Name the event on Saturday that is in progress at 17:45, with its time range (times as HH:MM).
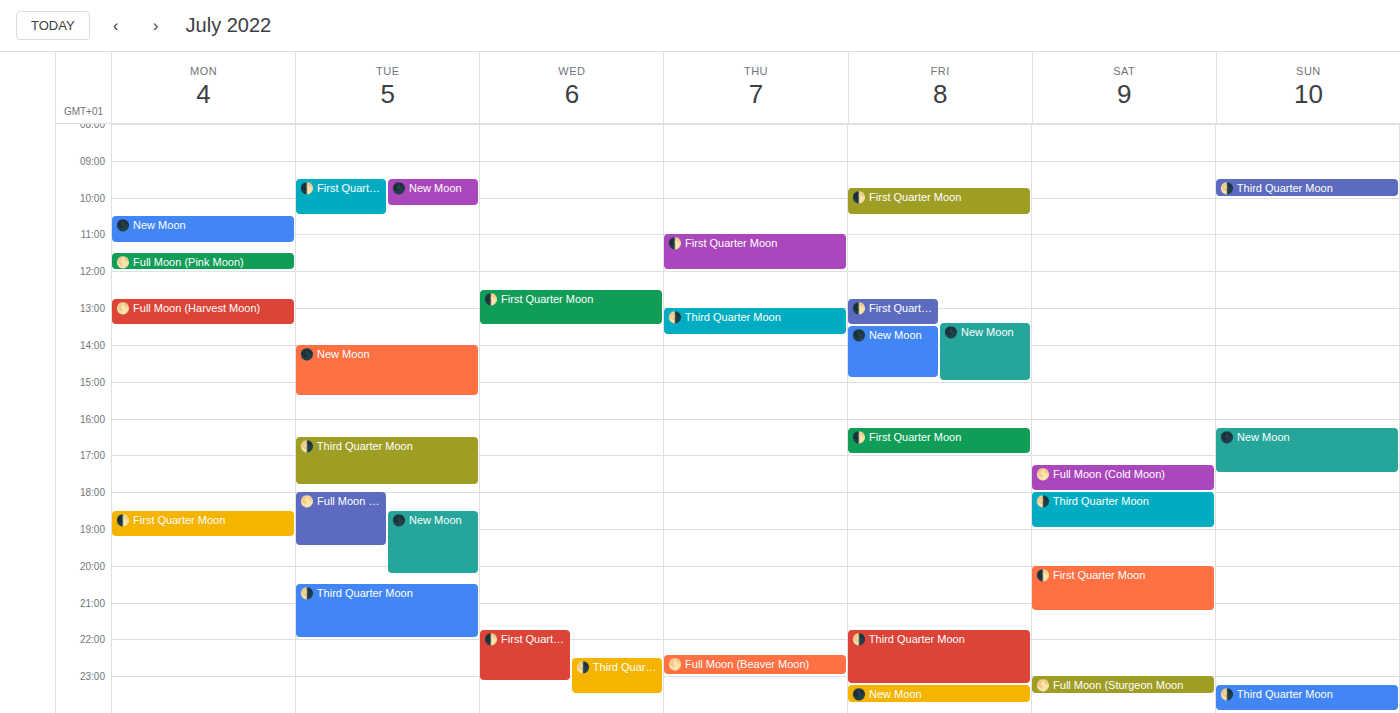
"🌕 Full Moon (Cold Moon)", 17:15 to 18:00